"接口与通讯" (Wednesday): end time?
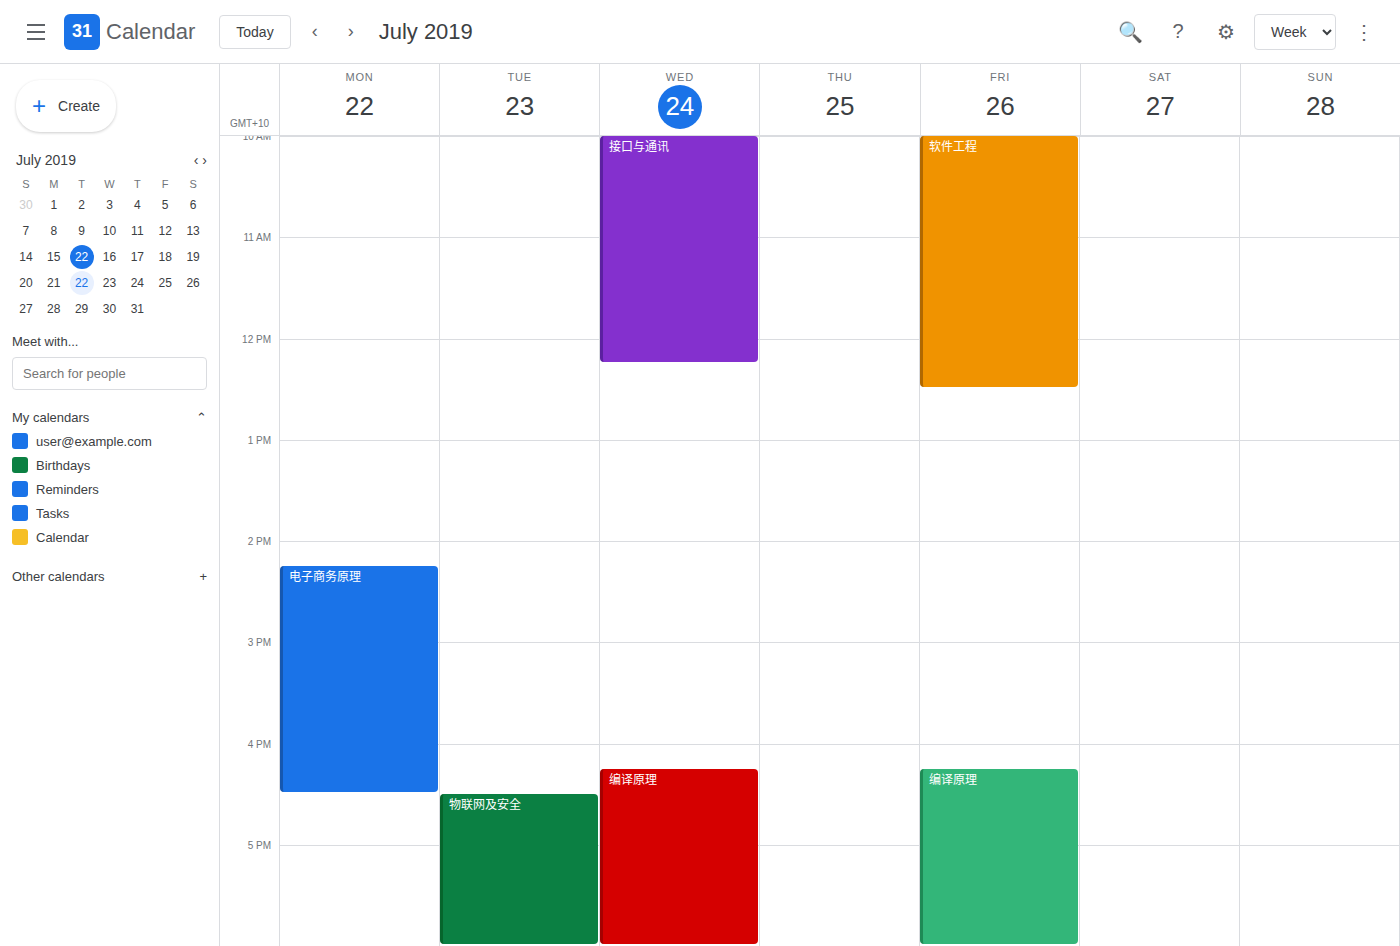
12:15 PM